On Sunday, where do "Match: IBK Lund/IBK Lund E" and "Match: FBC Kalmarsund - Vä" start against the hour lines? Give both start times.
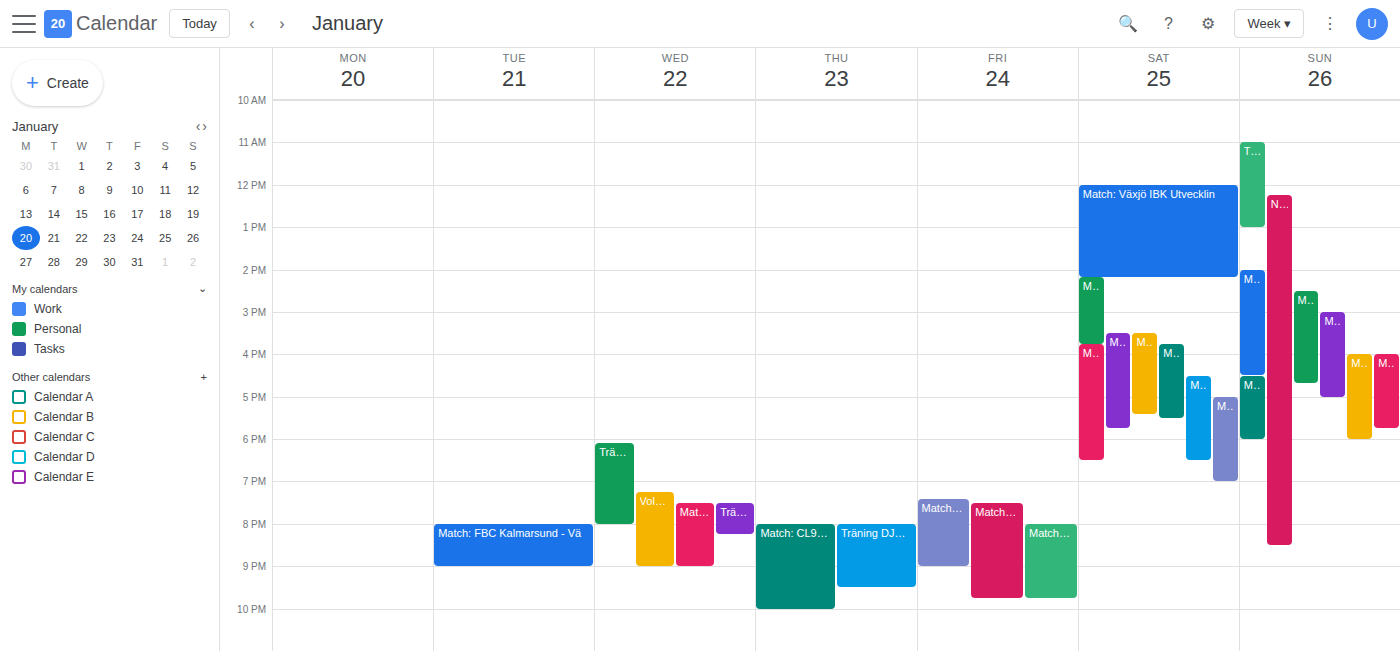
"Match: IBK Lund/IBK Lund E": 2:30 PM, halfway between the 2 PM and 3 PM lines. "Match: FBC Kalmarsund - Vä": 3:00 PM, exactly on the 3 PM line.